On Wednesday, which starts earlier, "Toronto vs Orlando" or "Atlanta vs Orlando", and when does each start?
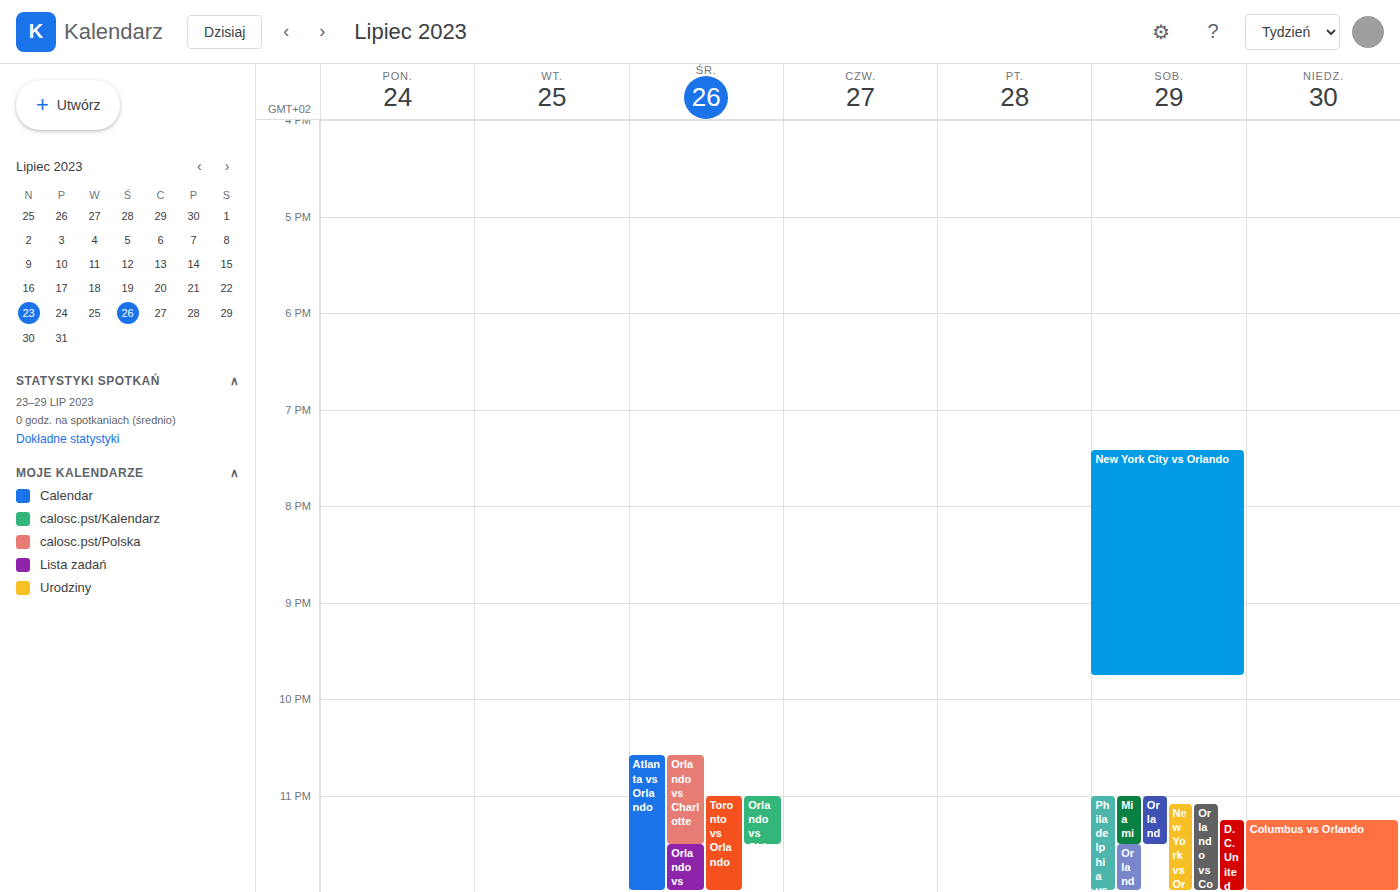
"Atlanta vs Orlando" 10:35 PM; "Toronto vs Orlando" 11:00 PM.